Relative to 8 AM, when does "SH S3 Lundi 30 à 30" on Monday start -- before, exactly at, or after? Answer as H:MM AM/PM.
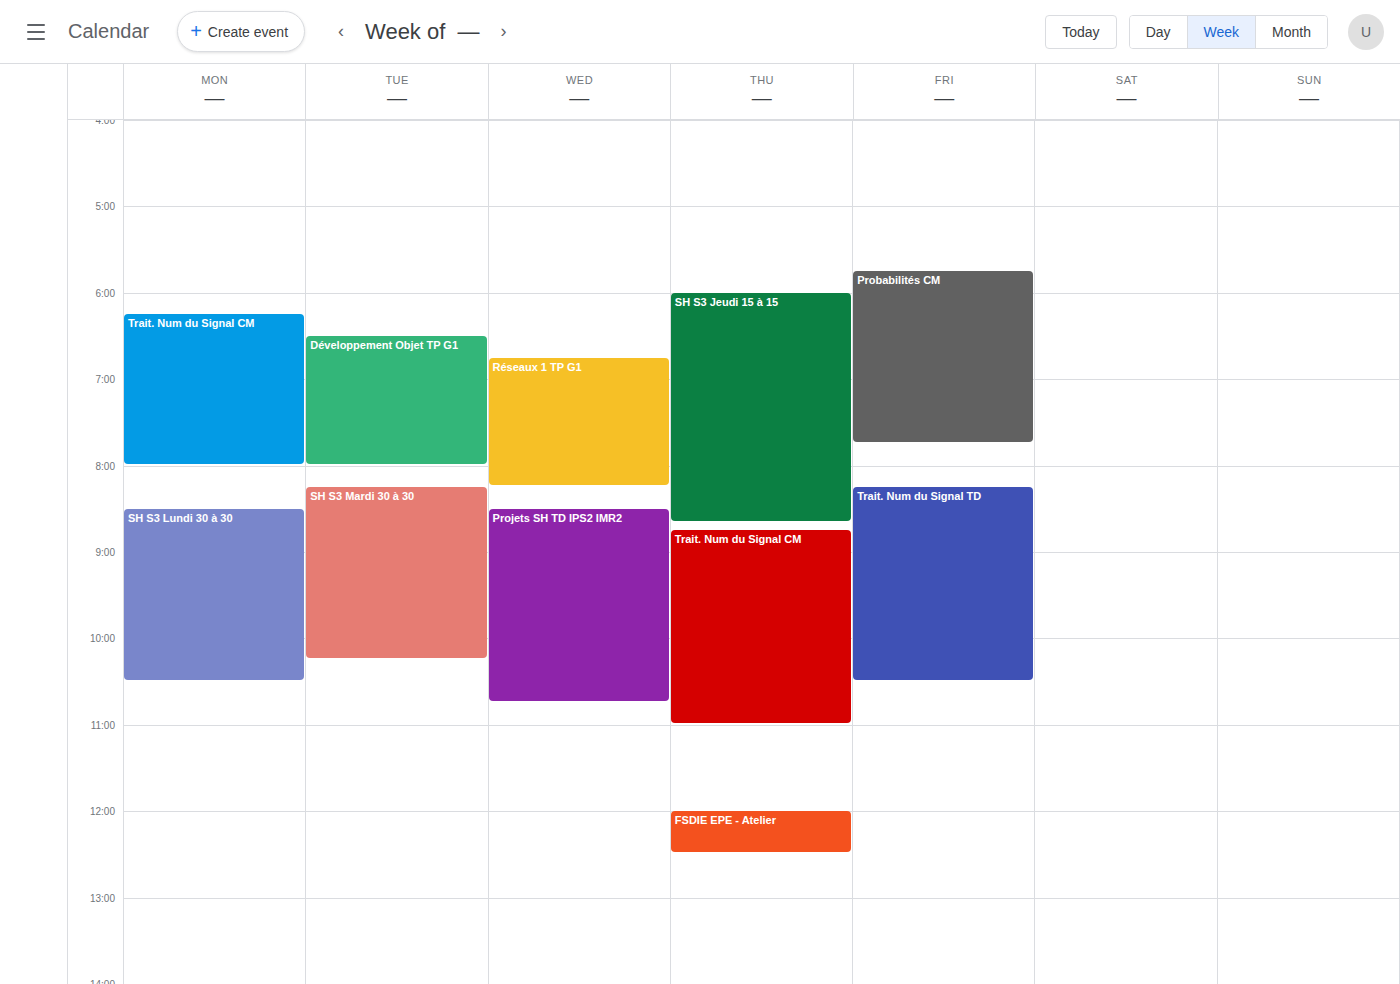
8:30 AM -- after 8 AM, 30 minutes below the 8 AM line.